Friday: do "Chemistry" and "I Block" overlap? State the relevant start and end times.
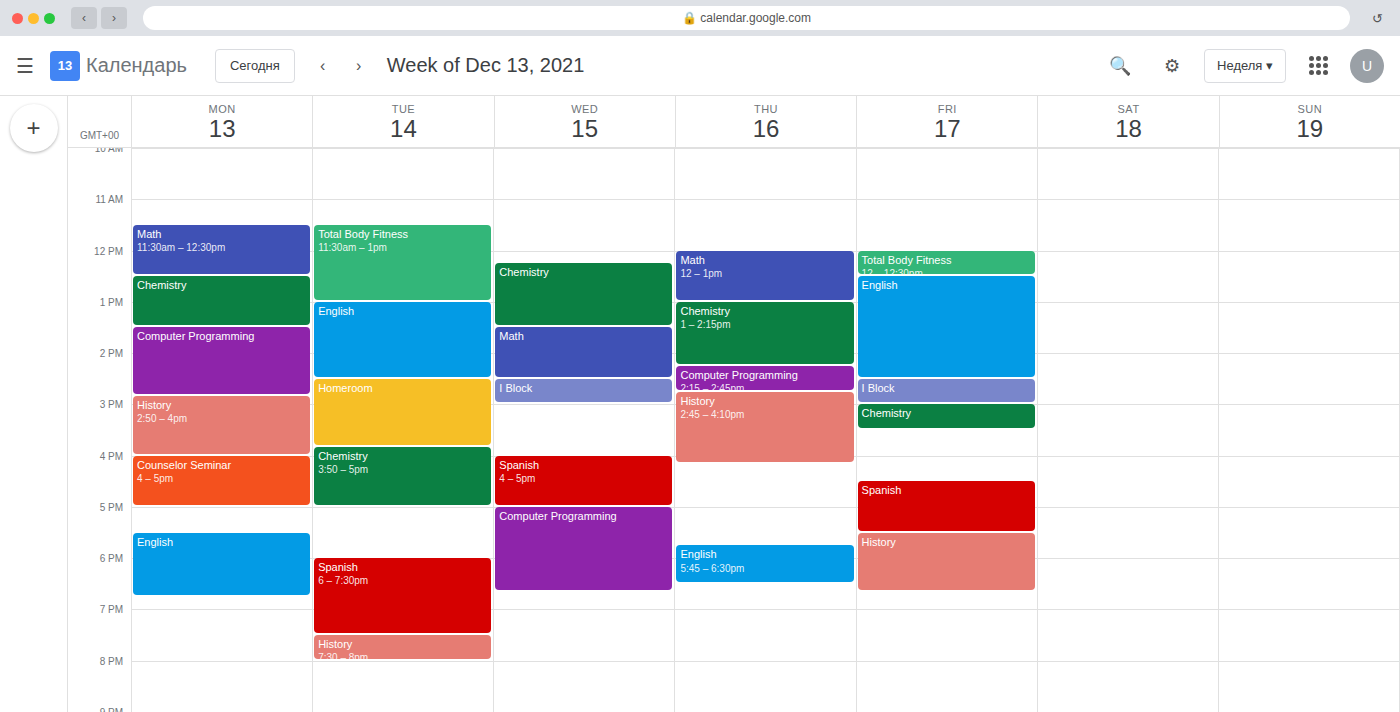
"I Block" ends at 3:00 PM, exactly when "Chemistry" starts -- they touch but do not overlap.